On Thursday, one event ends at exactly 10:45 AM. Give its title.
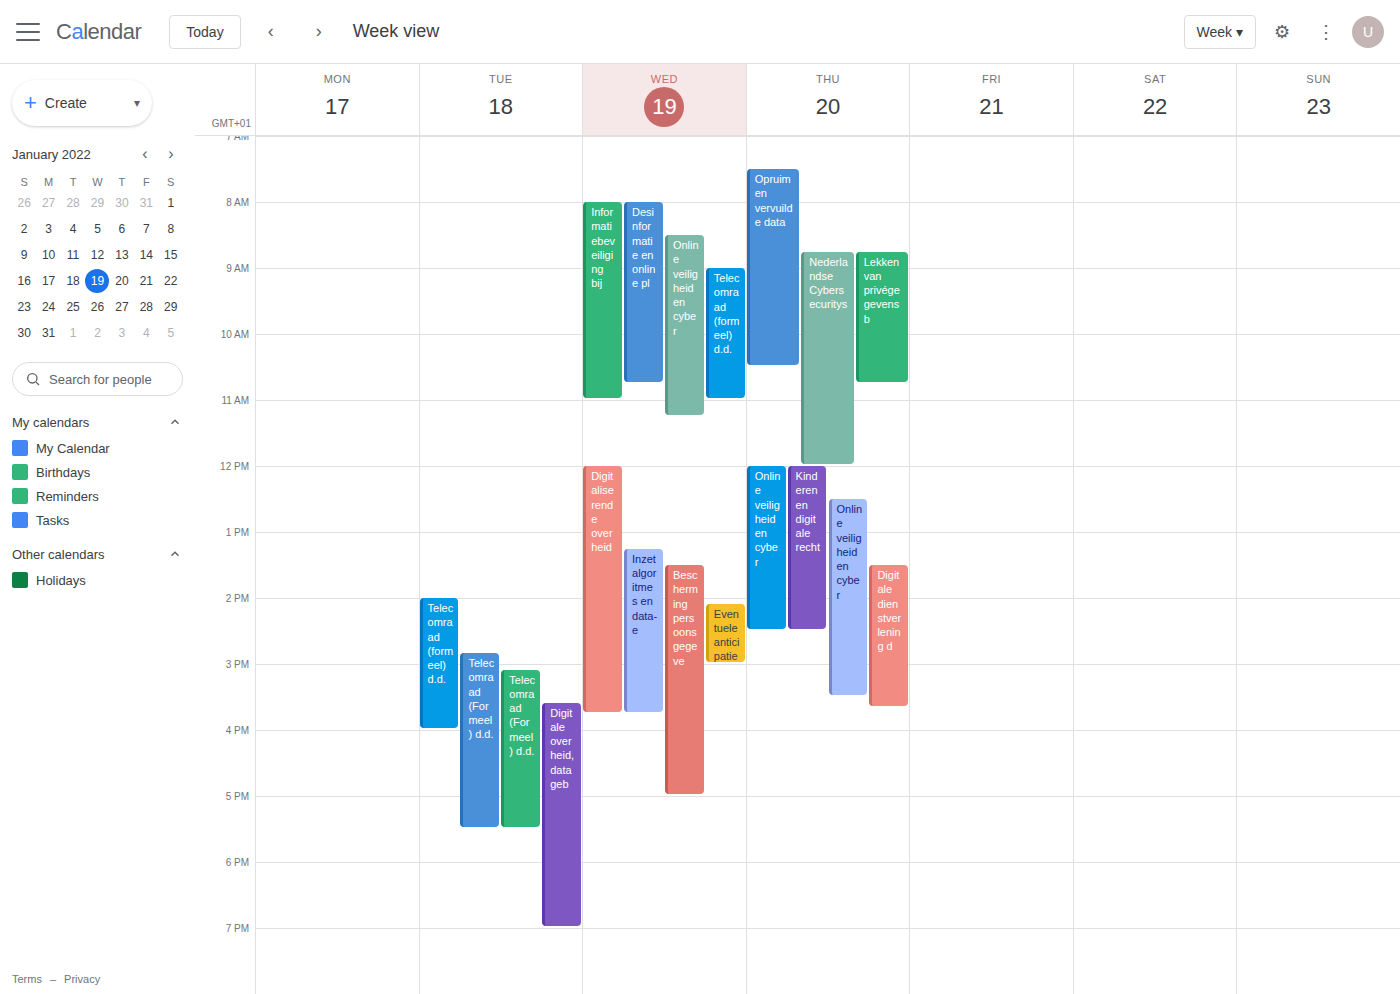
"Lekken van privégegevens b"